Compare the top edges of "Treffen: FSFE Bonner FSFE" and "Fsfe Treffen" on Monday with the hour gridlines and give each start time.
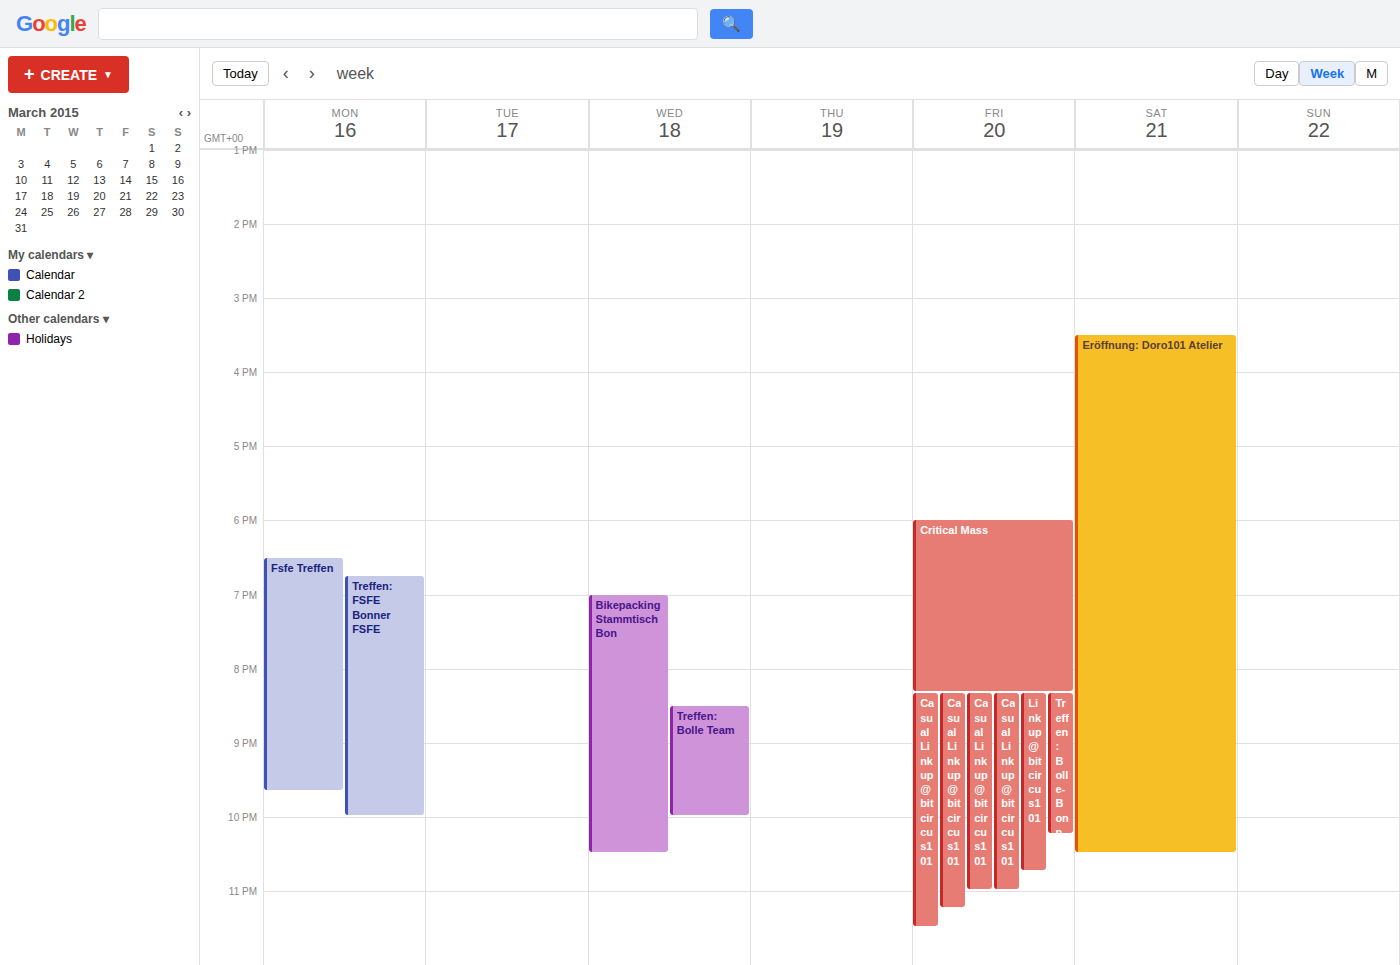
"Treffen: FSFE Bonner FSFE": 6:45 PM, neither: three quarters of the way from the 6 PM line to the 7 PM line. "Fsfe Treffen": 6:30 PM, halfway between the 6 PM and 7 PM lines.